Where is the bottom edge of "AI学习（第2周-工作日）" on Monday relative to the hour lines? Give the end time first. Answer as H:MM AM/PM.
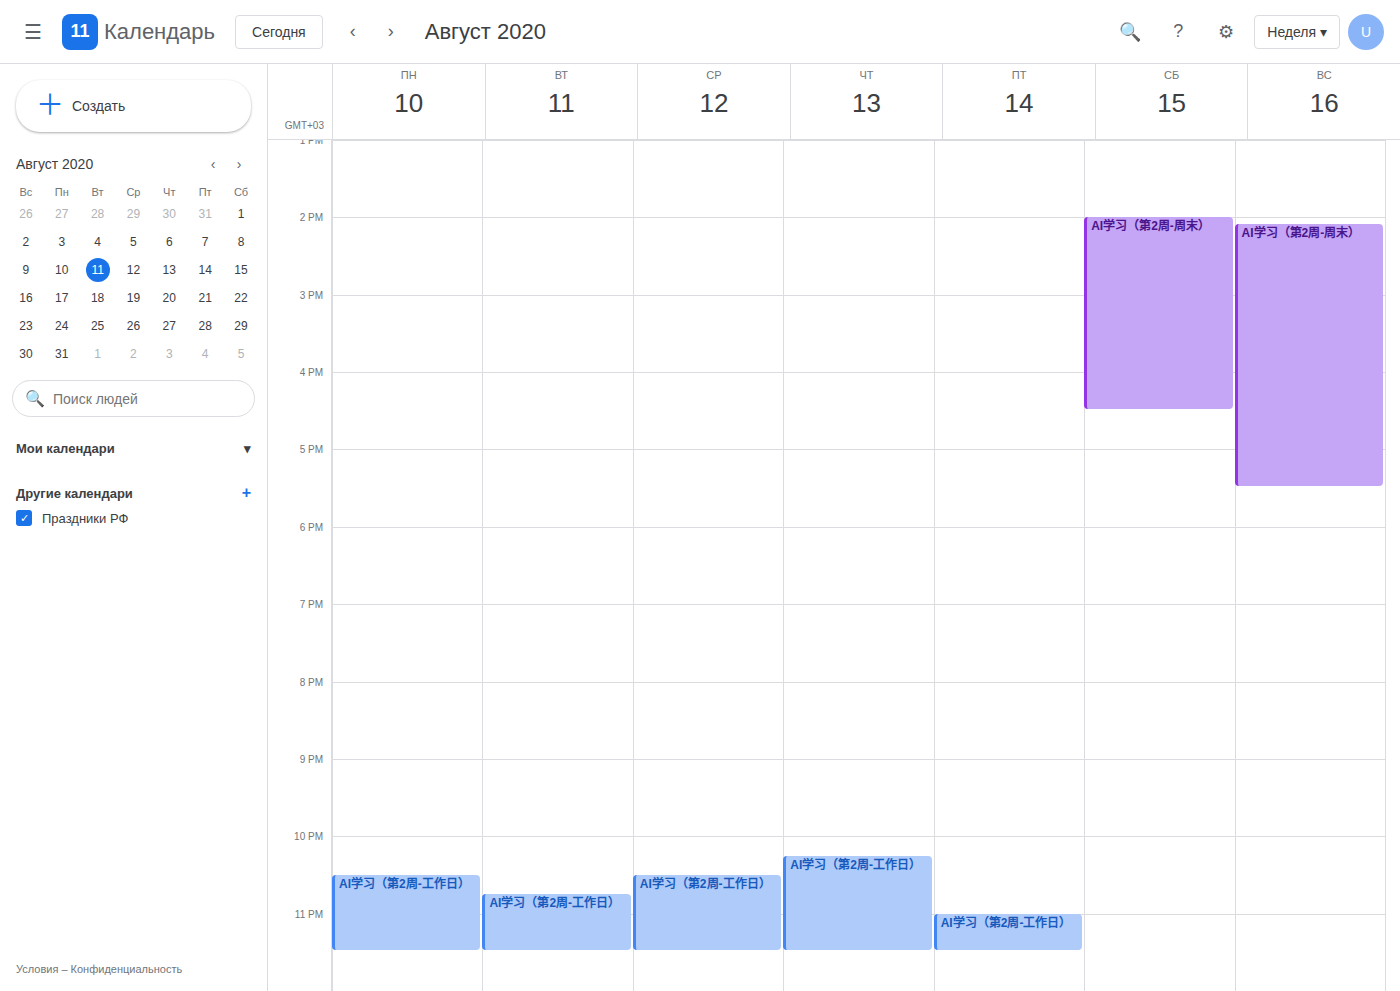
11:30 PM -- halfway between the 11 PM and 12 AM lines.